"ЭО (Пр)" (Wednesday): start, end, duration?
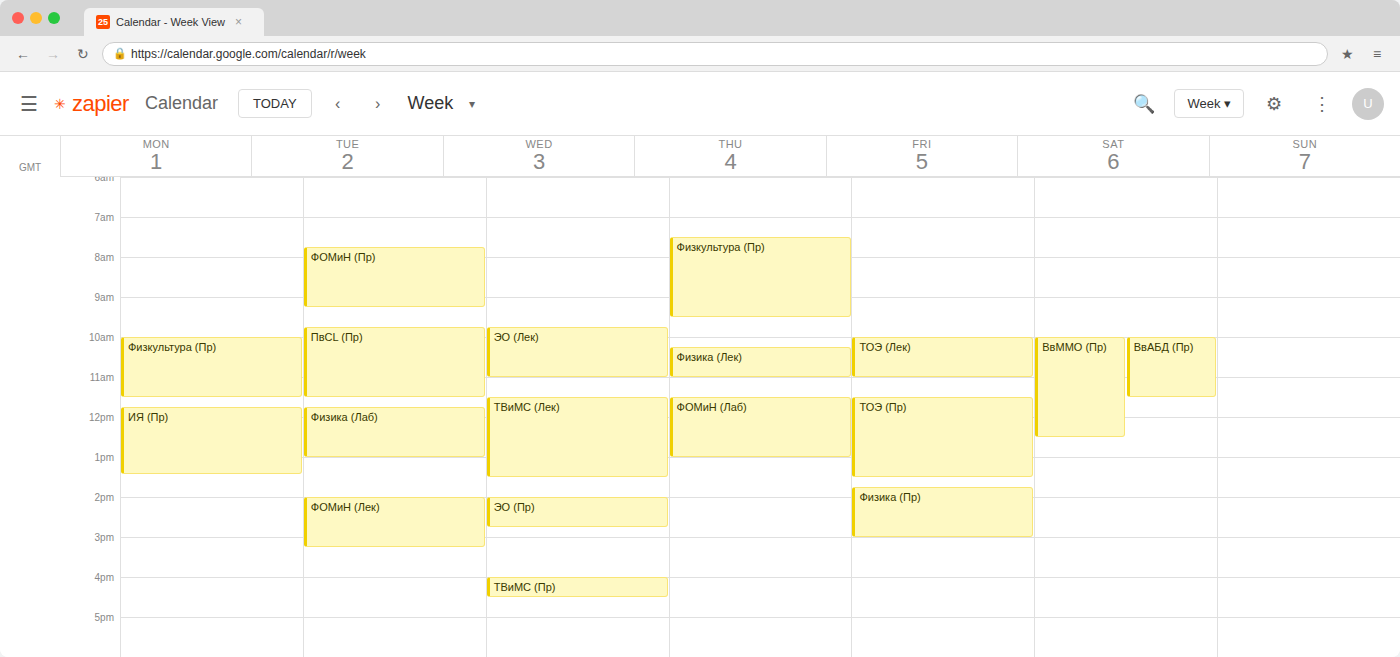
2:00 PM to 2:45 PM, 45 minutes